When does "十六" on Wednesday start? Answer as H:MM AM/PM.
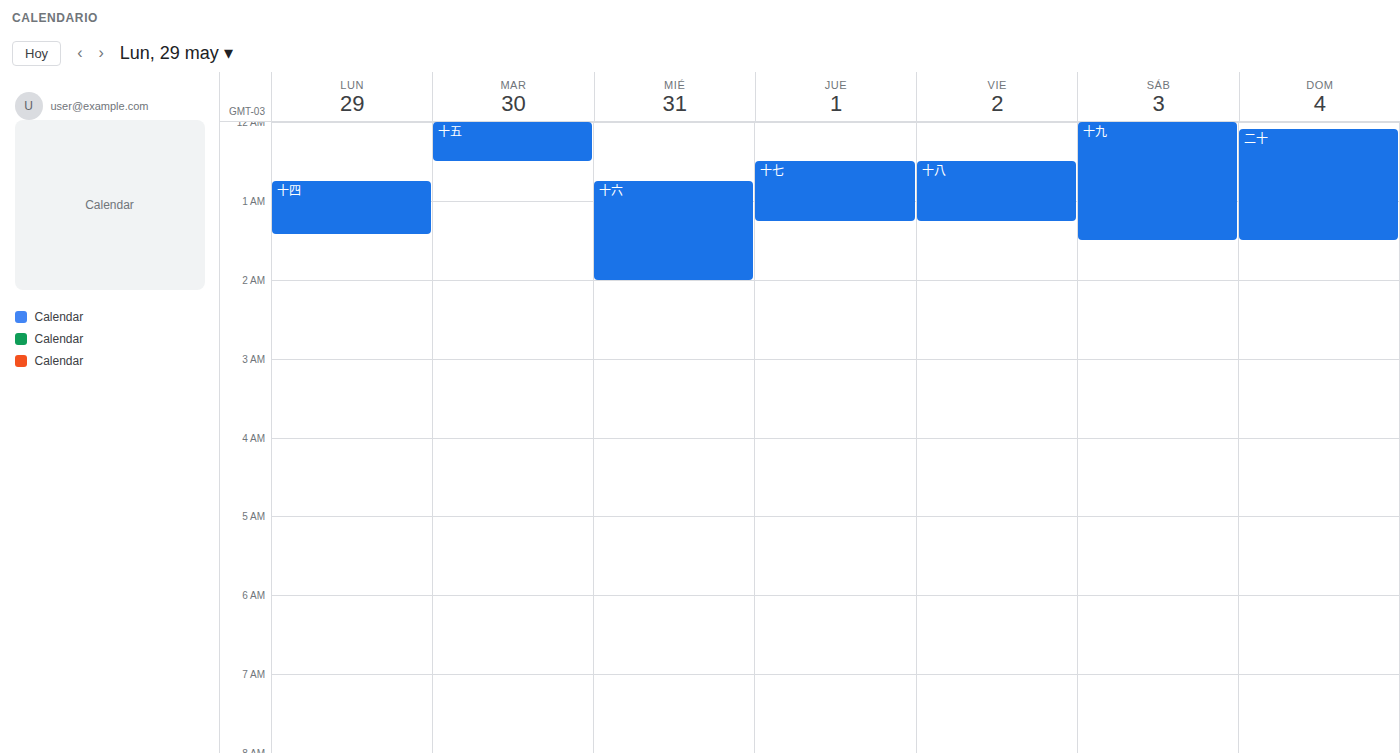
12:45 AM